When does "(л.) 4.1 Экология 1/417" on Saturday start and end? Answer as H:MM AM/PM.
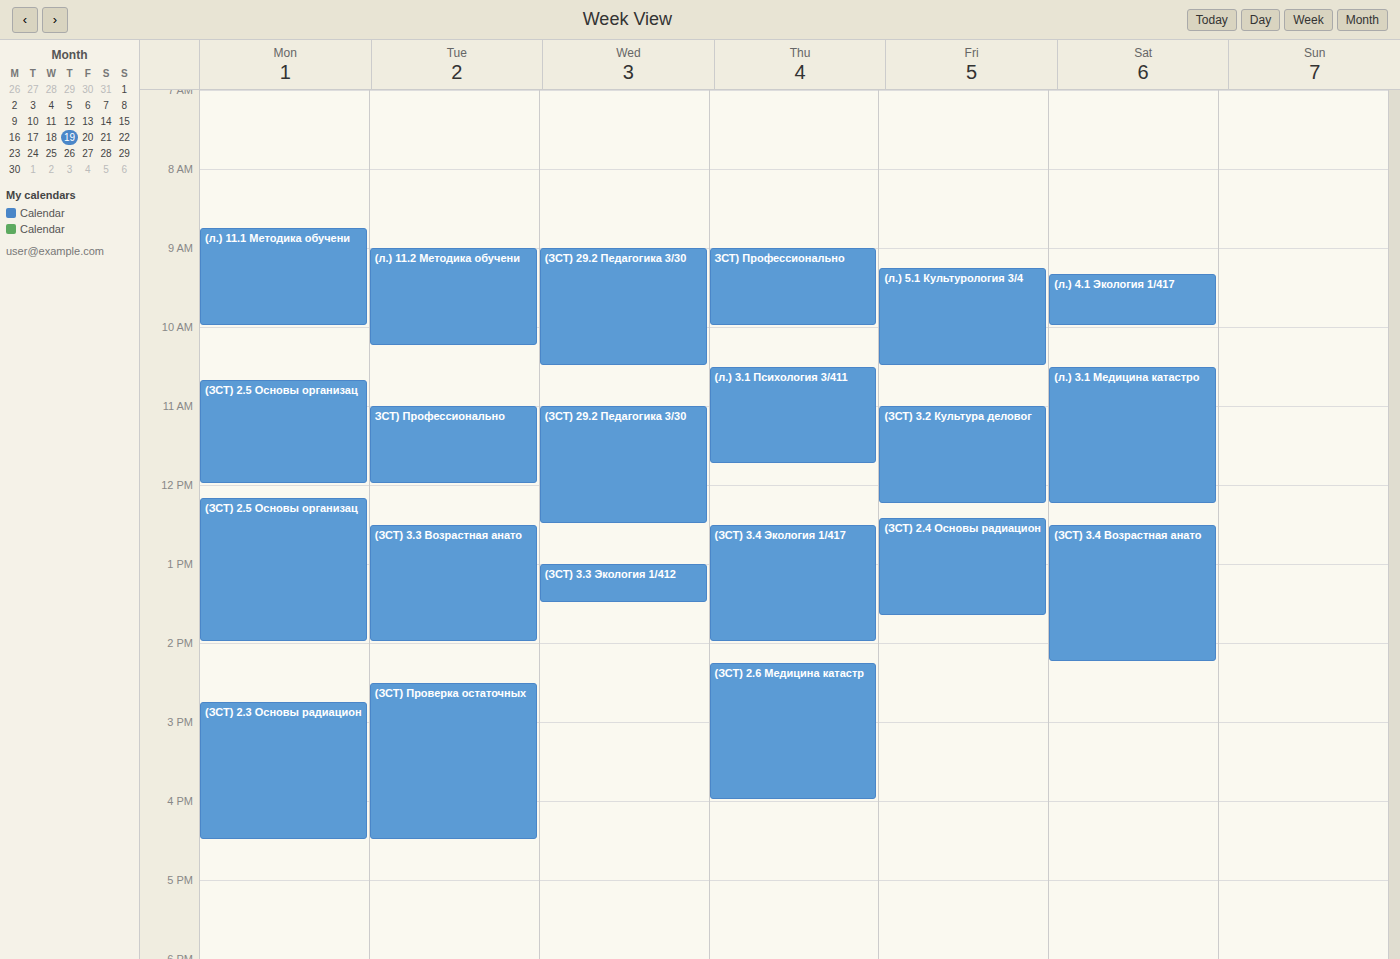
9:20 AM to 10:00 AM